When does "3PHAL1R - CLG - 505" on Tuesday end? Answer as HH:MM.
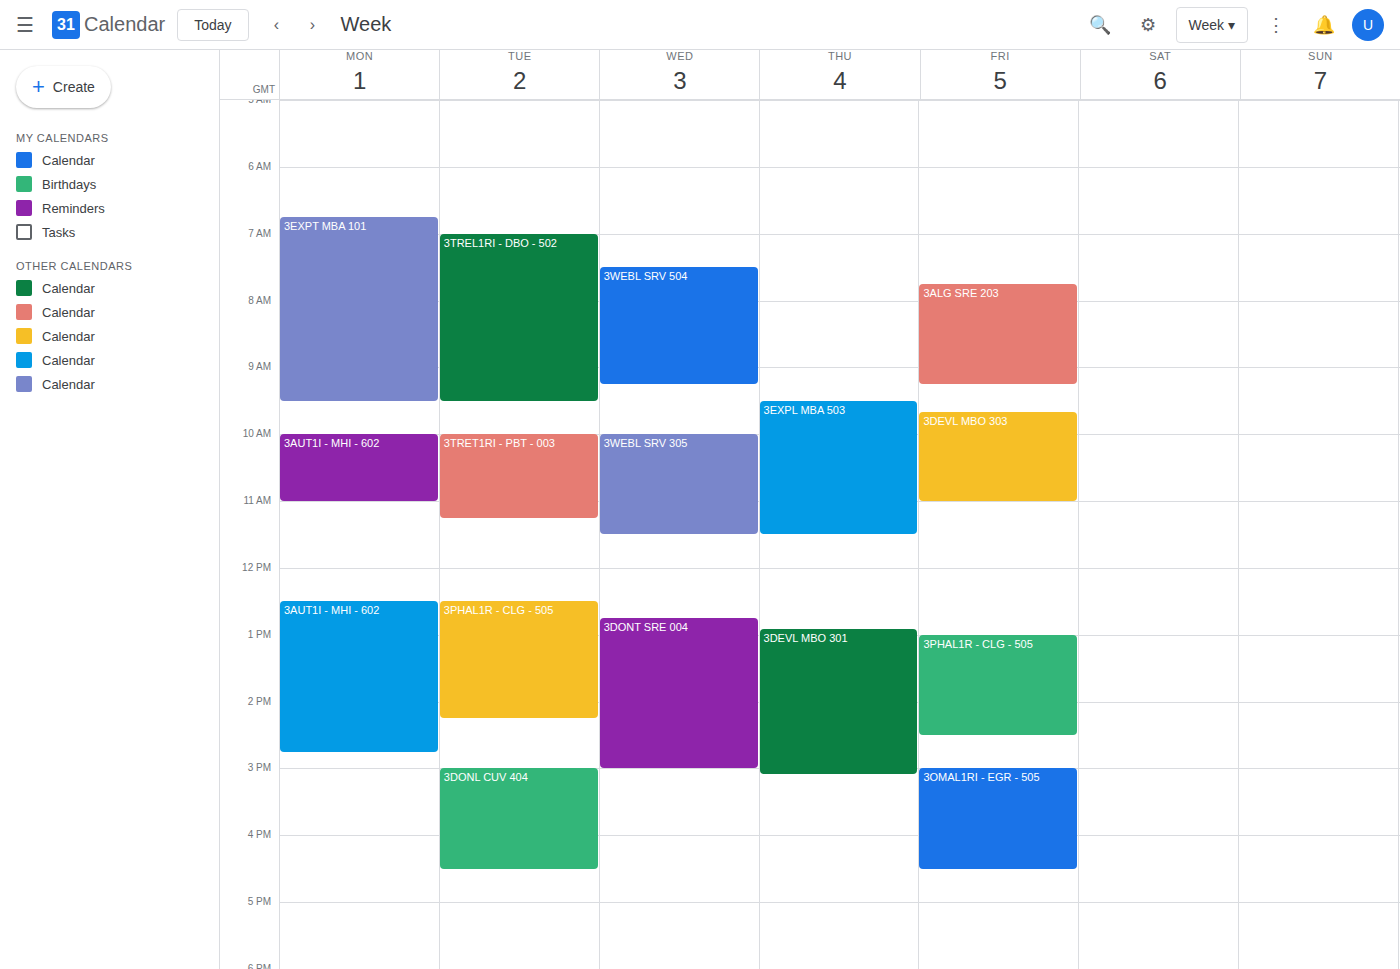
14:15